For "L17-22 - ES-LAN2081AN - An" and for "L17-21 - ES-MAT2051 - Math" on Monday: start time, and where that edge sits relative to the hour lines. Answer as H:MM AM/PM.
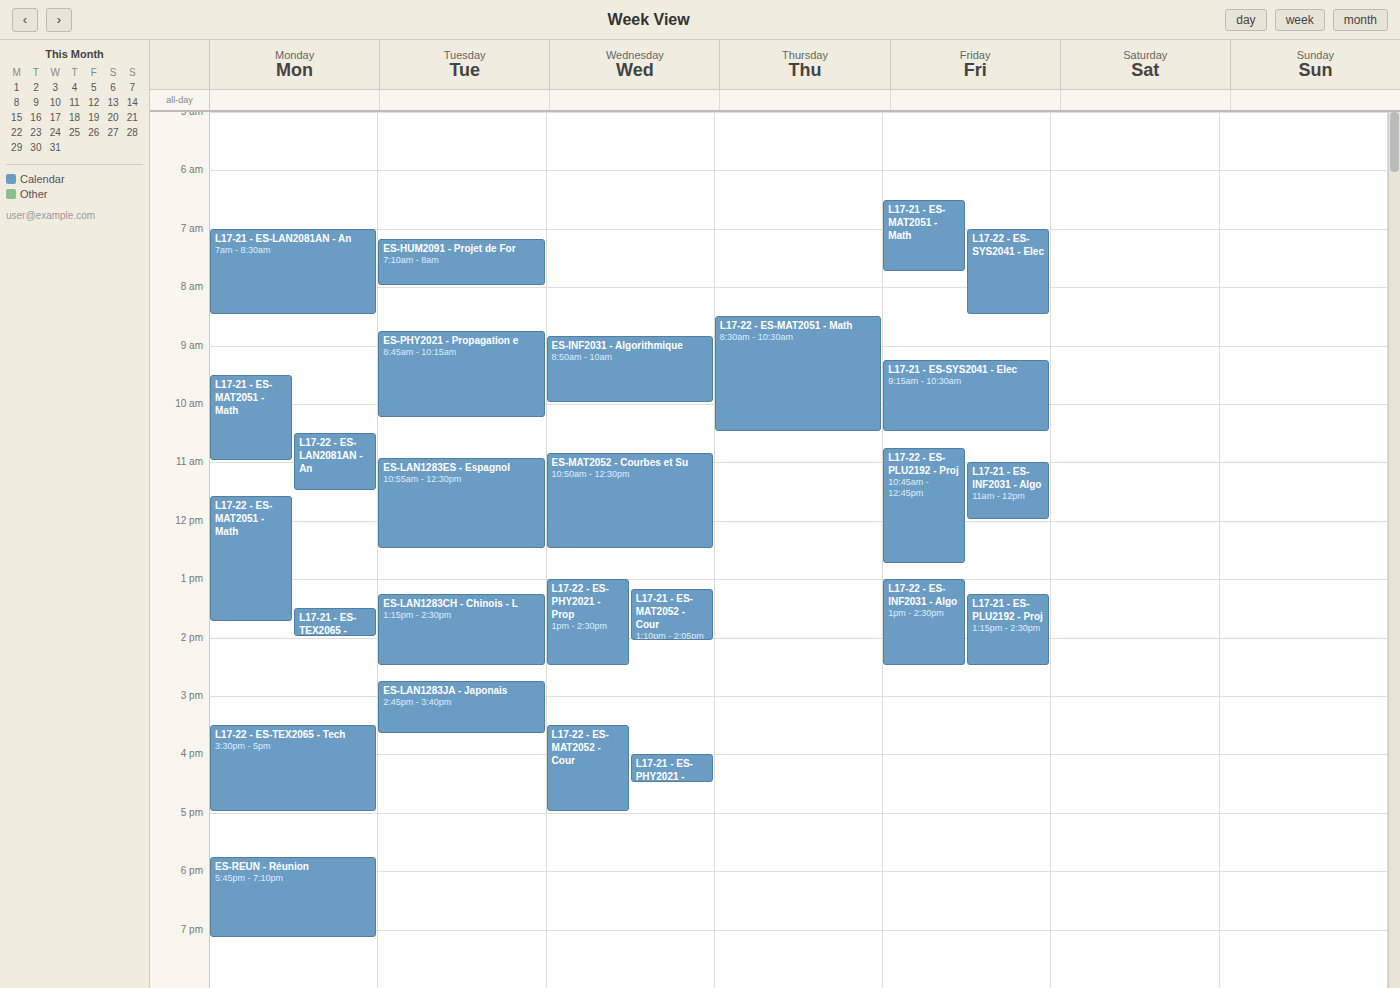
"L17-22 - ES-LAN2081AN - An": 10:30 AM, halfway between the 10 AM and 11 AM lines. "L17-21 - ES-MAT2051 - Math": 9:30 AM, halfway between the 9 AM and 10 AM lines.